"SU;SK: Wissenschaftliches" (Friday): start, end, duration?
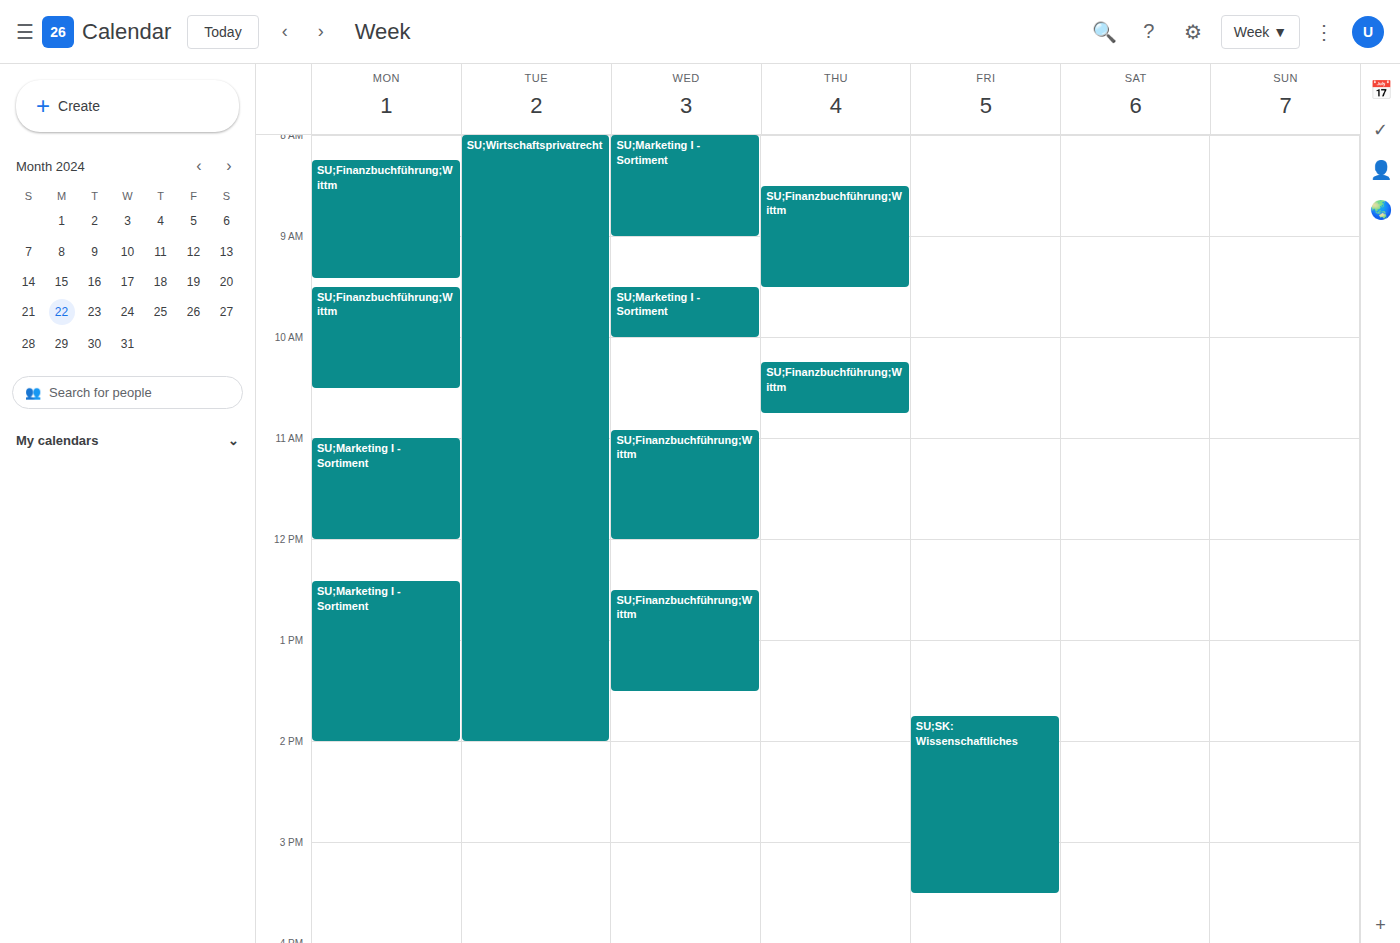
1:45 PM to 3:30 PM, 1 hour 45 minutes